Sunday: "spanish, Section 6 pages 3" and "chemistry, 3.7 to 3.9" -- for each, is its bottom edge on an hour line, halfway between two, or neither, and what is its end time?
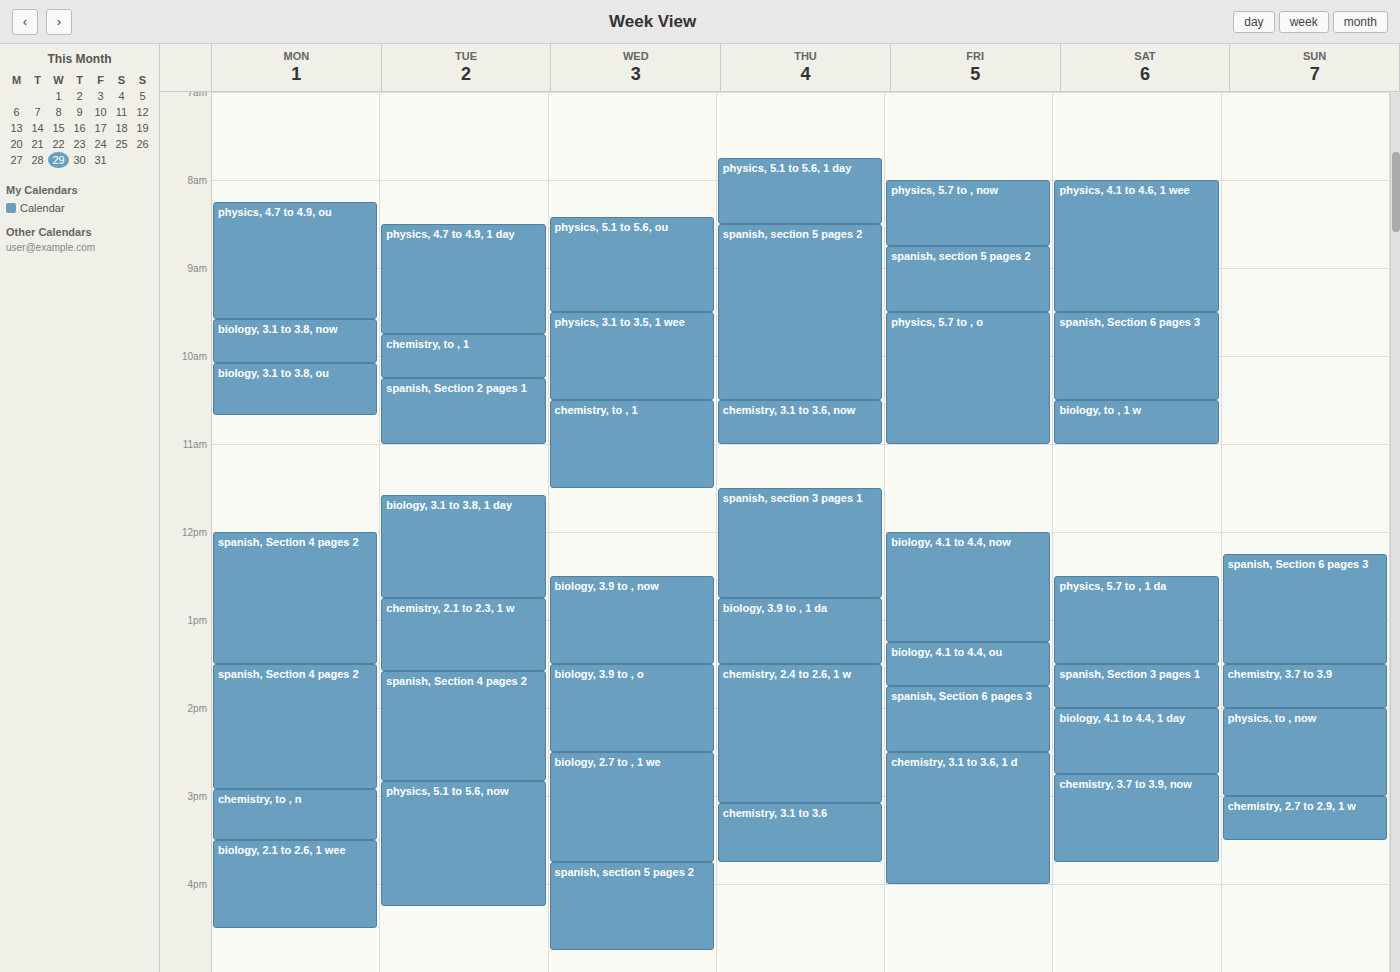
"spanish, Section 6 pages 3": 1:30 PM, halfway between the 1 PM and 2 PM lines. "chemistry, 3.7 to 3.9": 2:00 PM, exactly on the 2 PM line.